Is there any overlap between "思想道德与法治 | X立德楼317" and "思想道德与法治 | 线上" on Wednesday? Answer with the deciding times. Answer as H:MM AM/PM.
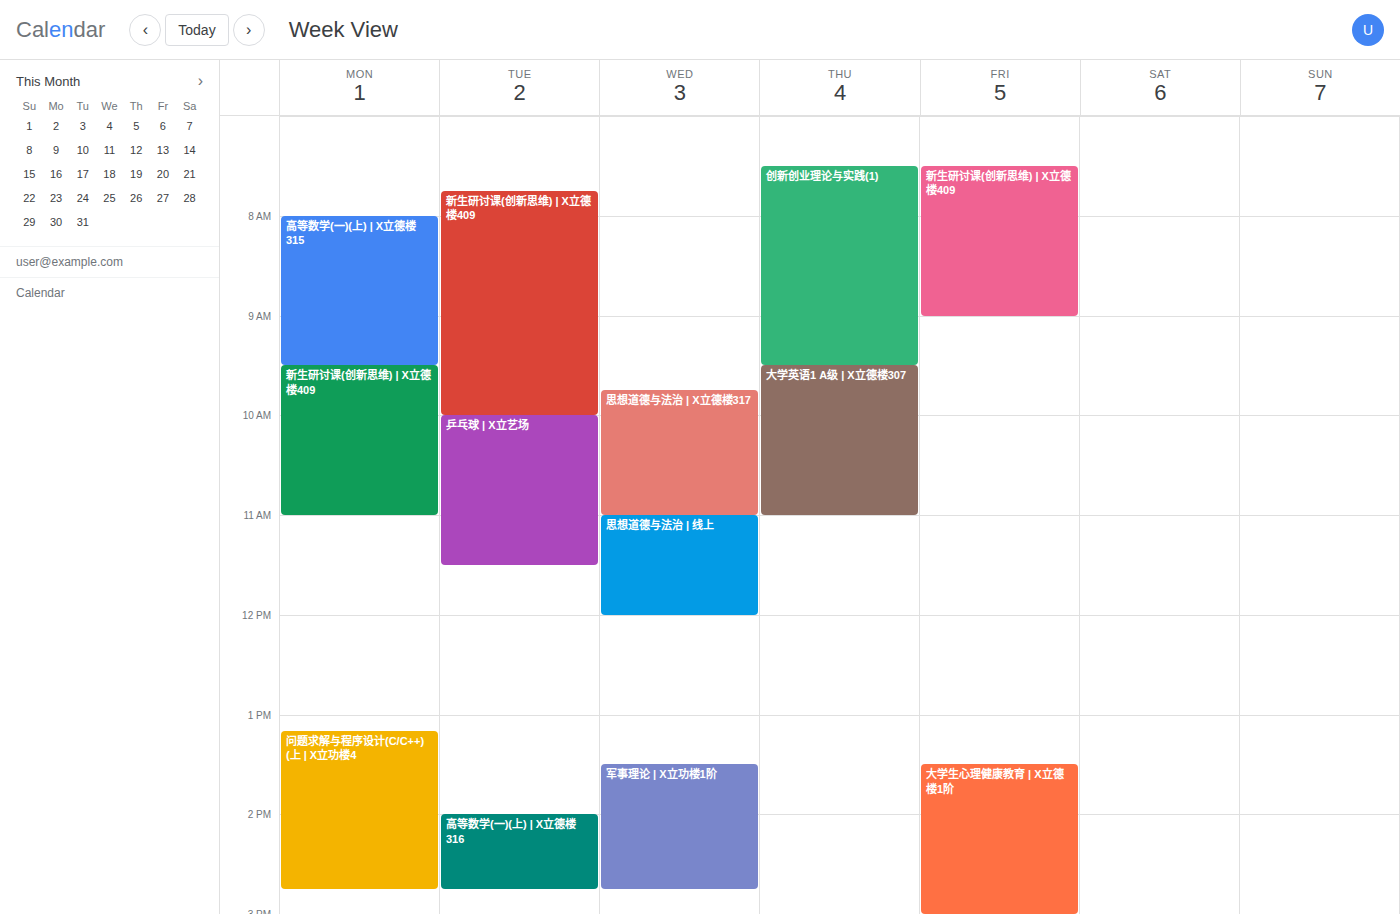
"思想道德与法治 | X立德楼317" ends at 11:00 AM, exactly when "思想道德与法治 | 线上" starts -- they touch but do not overlap.